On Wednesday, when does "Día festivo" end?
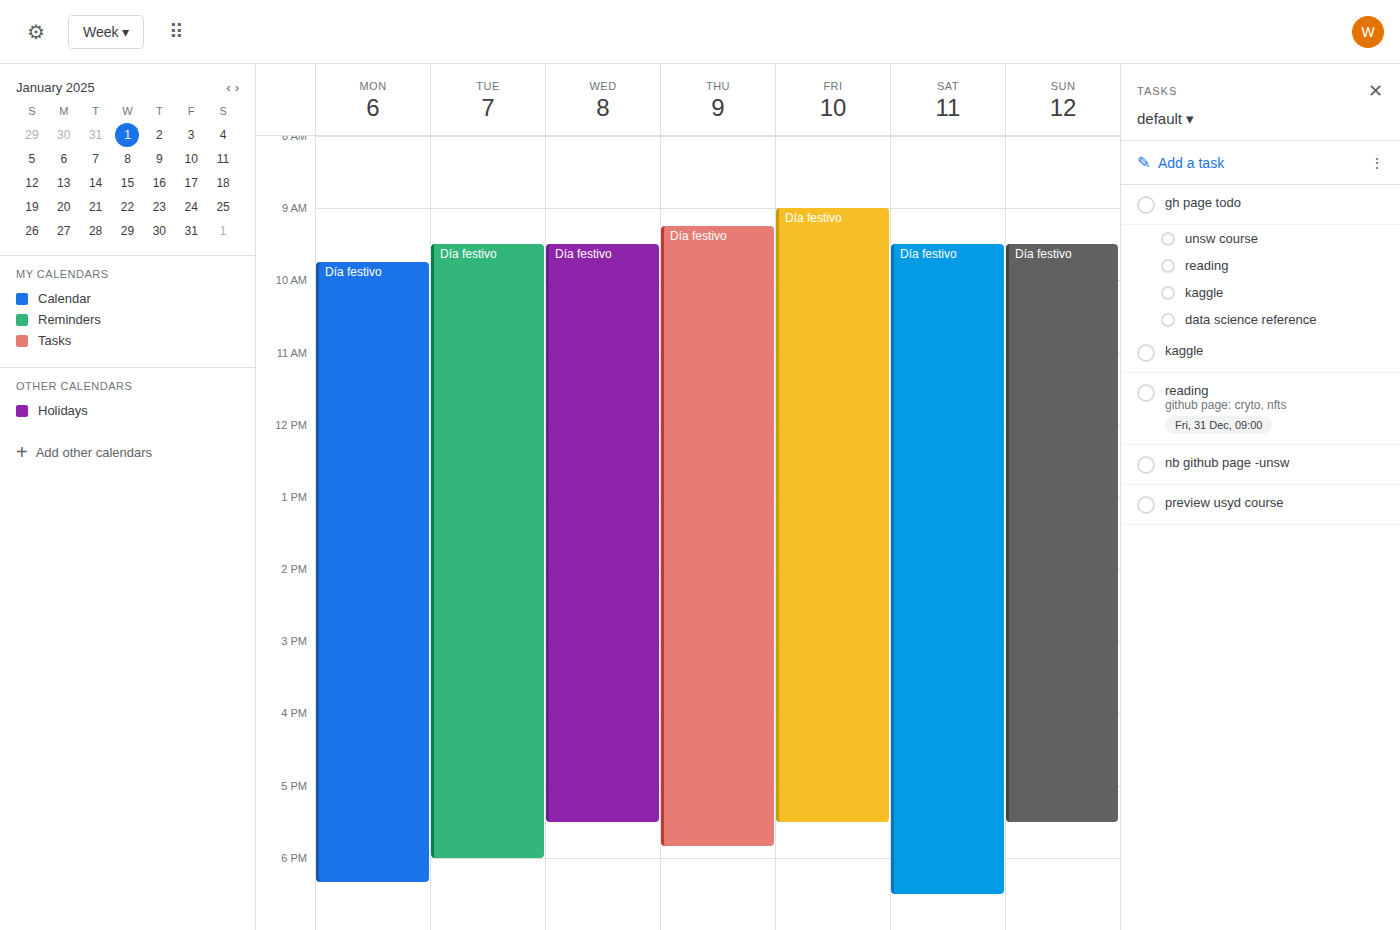
5:30 PM